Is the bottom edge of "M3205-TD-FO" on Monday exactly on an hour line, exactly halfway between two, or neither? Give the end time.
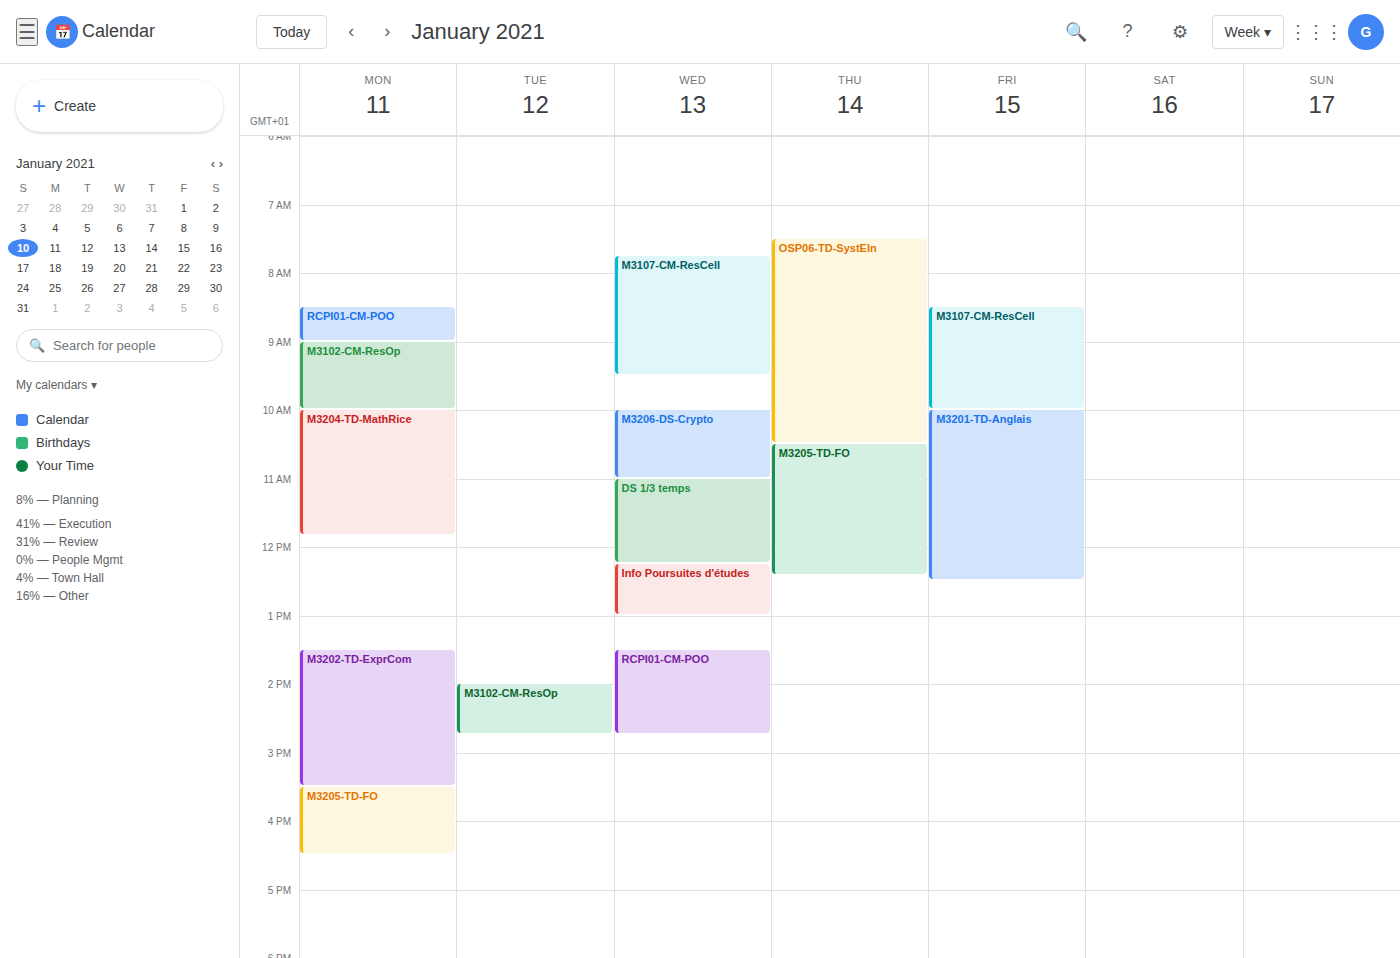
4:30 PM -- halfway between the 4 PM and 5 PM lines.